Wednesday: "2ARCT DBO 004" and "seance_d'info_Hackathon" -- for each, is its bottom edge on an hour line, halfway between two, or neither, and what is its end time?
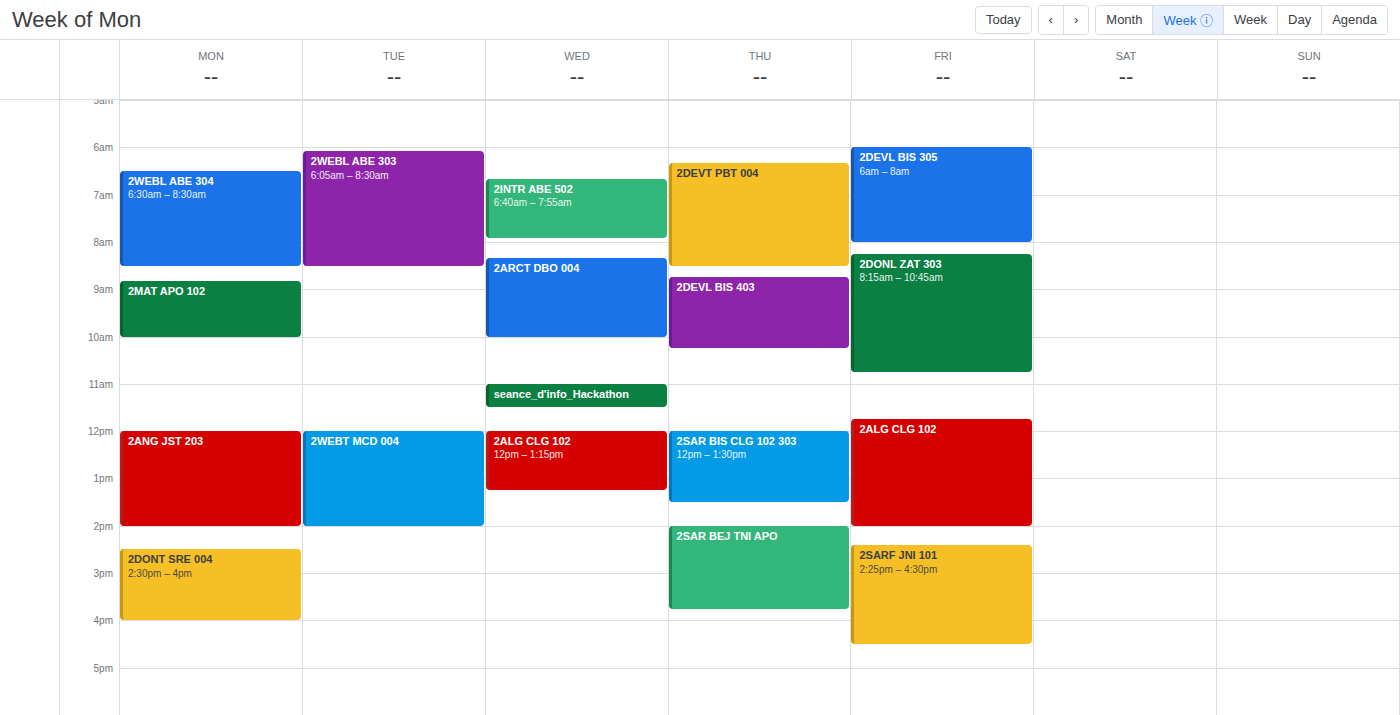
"2ARCT DBO 004": 10:00 AM, exactly on the 10 AM line. "seance_d'info_Hackathon": 11:30 AM, halfway between the 11 AM and 12 PM lines.